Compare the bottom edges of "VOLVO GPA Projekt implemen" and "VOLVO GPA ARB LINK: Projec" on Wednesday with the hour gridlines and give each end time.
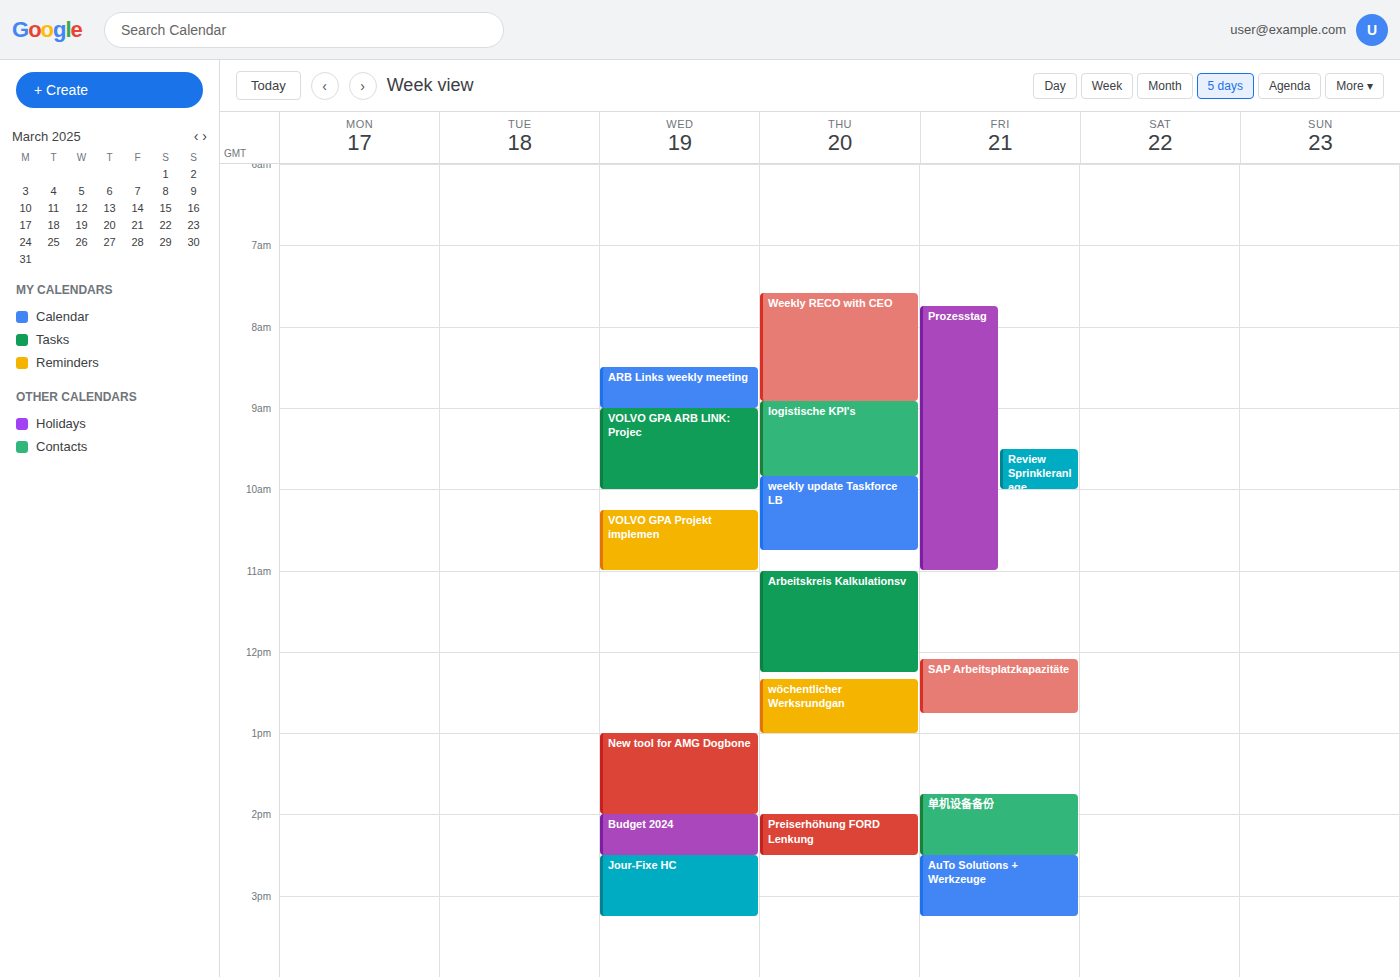
"VOLVO GPA Projekt implemen": 11:00 AM, exactly on the 11 AM line. "VOLVO GPA ARB LINK: Projec": 10:00 AM, exactly on the 10 AM line.